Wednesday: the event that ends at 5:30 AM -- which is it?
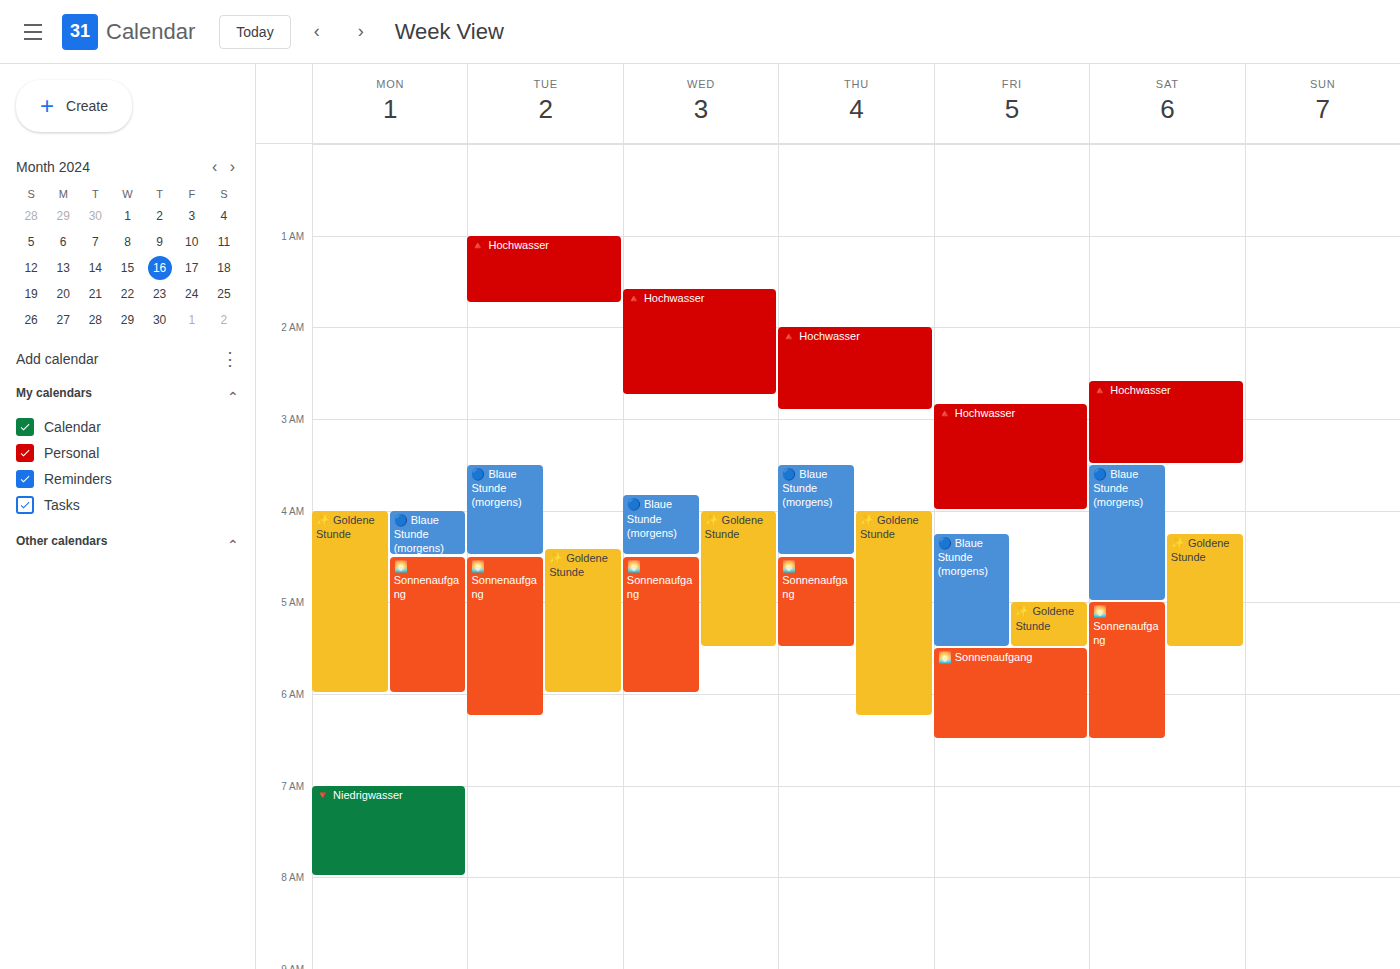
"✨ Goldene Stunde"